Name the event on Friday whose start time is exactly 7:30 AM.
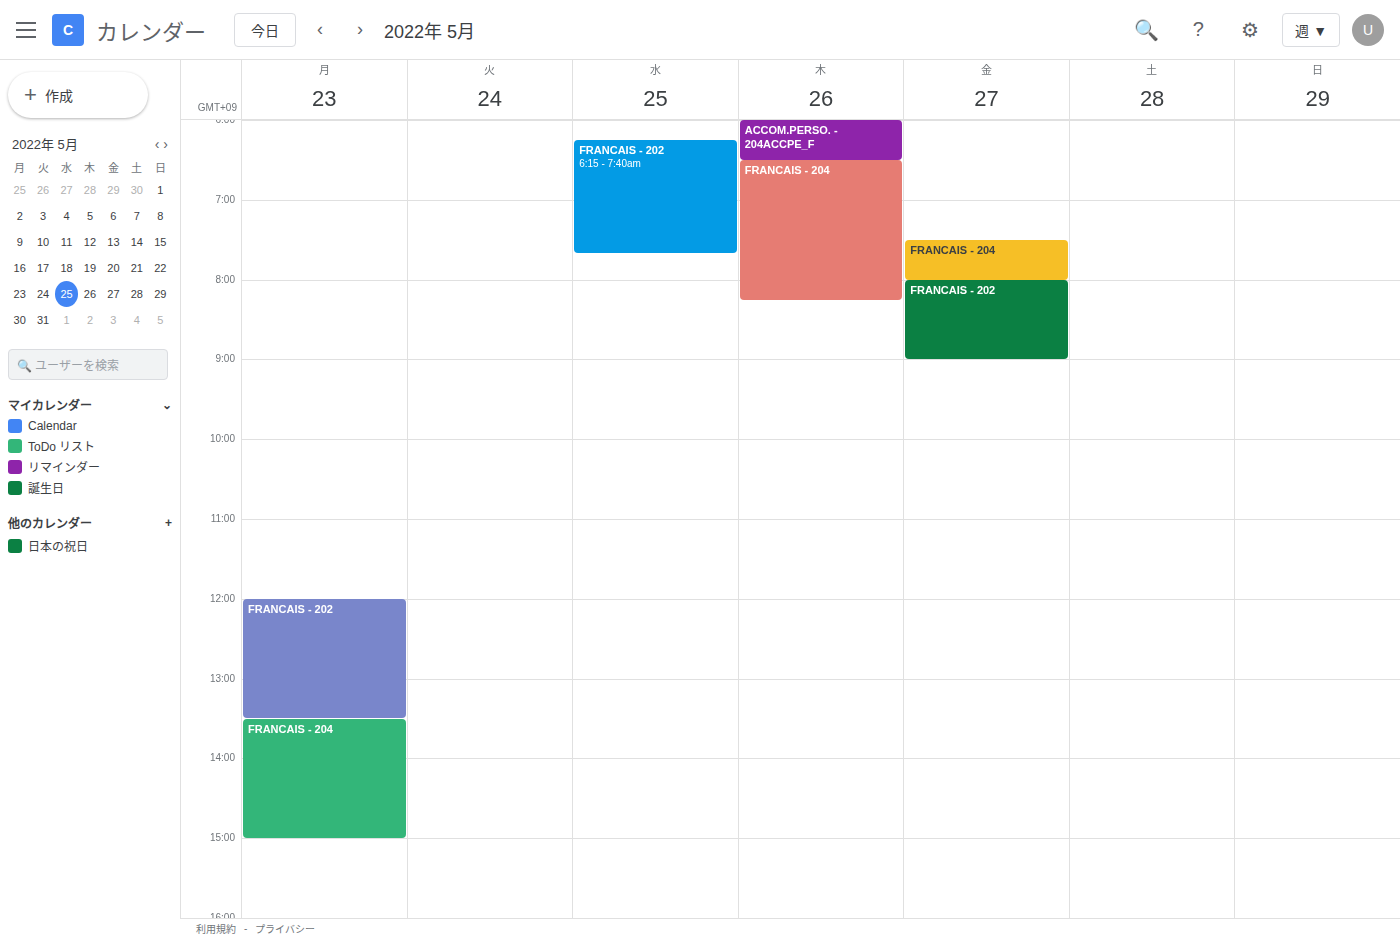
"FRANCAIS - 204"